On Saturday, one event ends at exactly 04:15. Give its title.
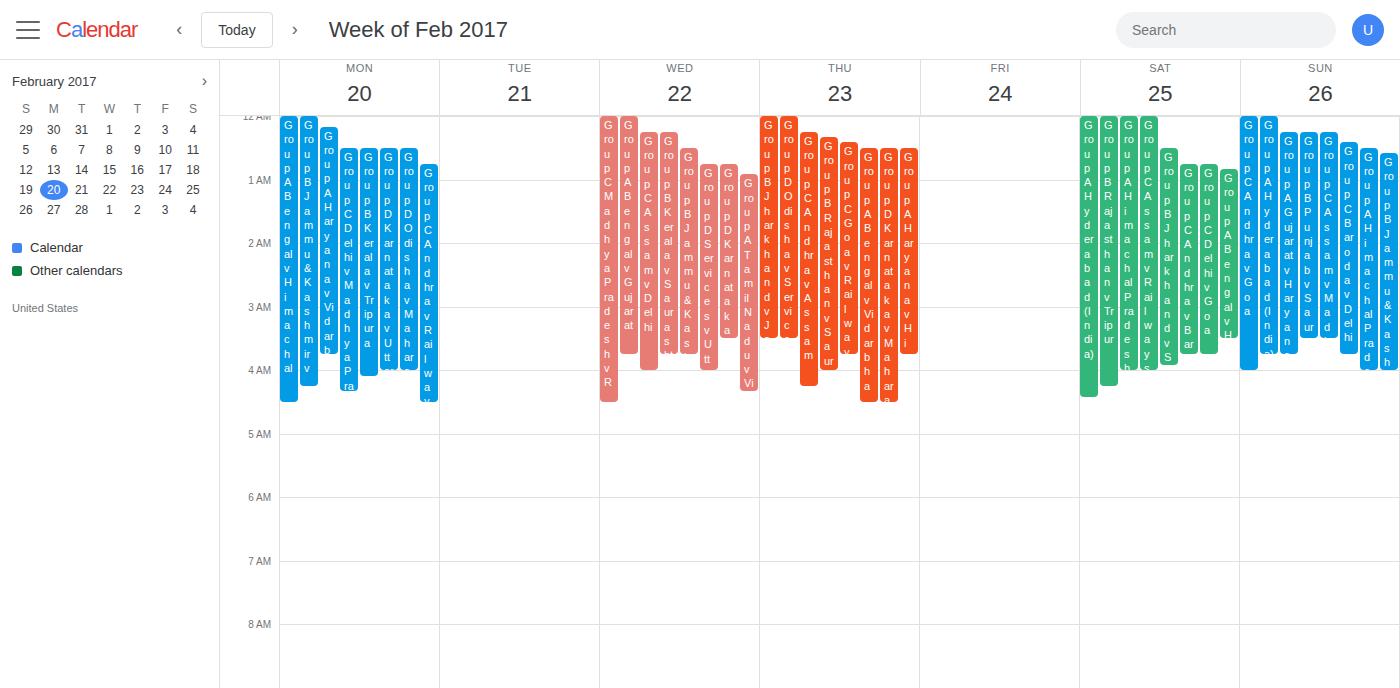
"Group B Rajasthan v Tripur"